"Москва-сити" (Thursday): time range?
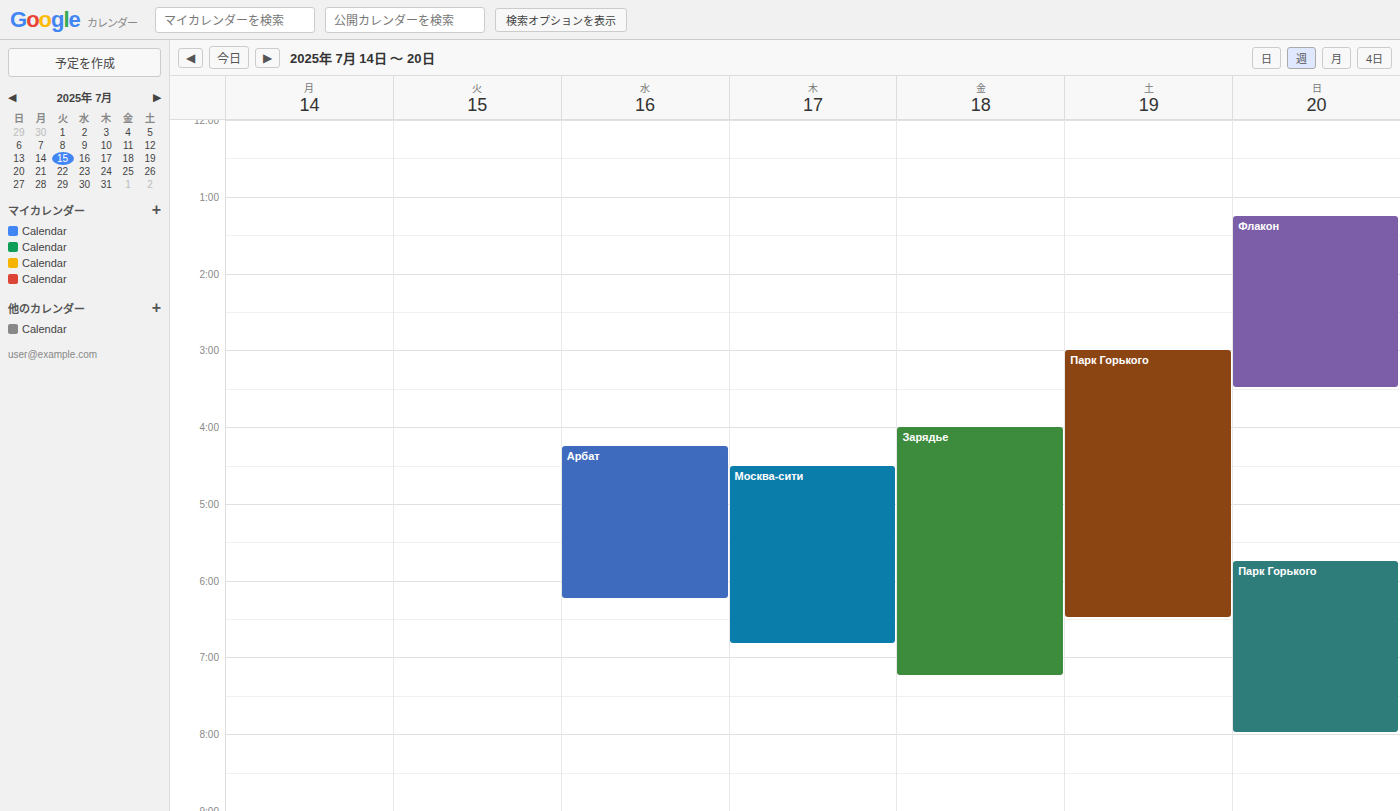
4:30 PM to 6:50 PM